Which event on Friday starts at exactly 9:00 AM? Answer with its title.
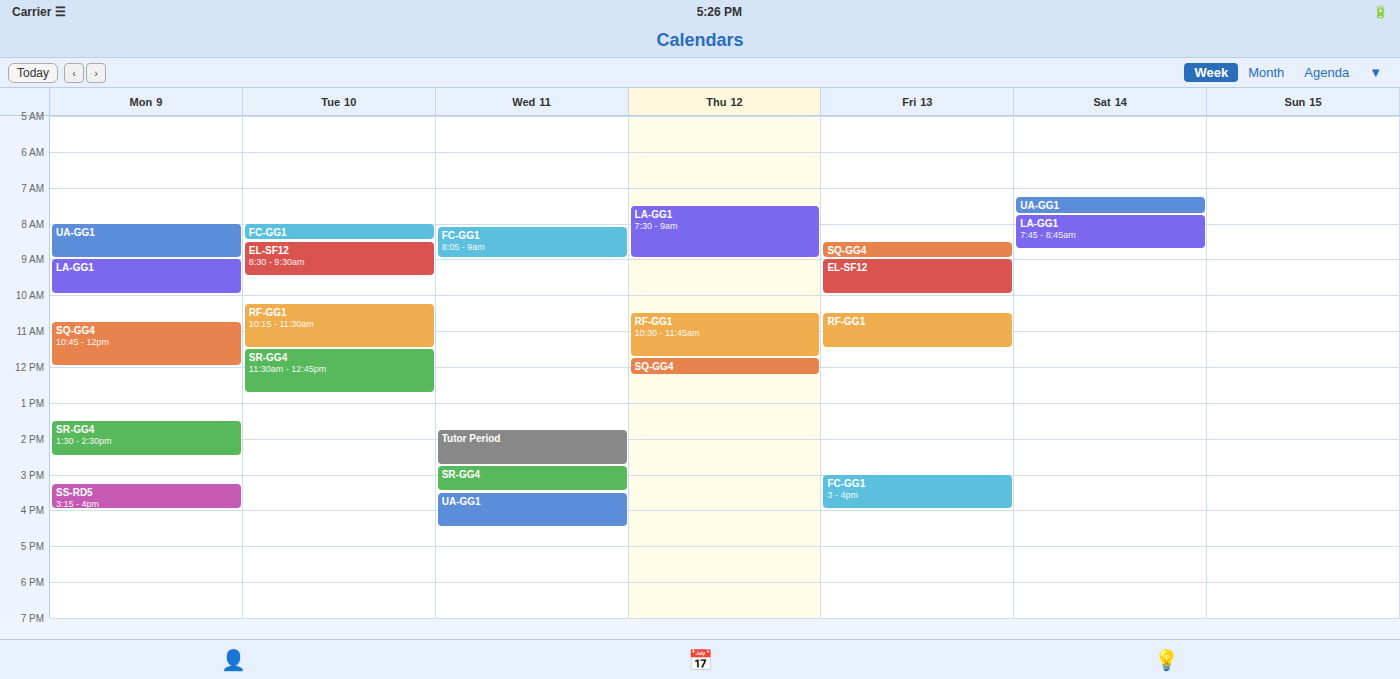
"EL-SF12"